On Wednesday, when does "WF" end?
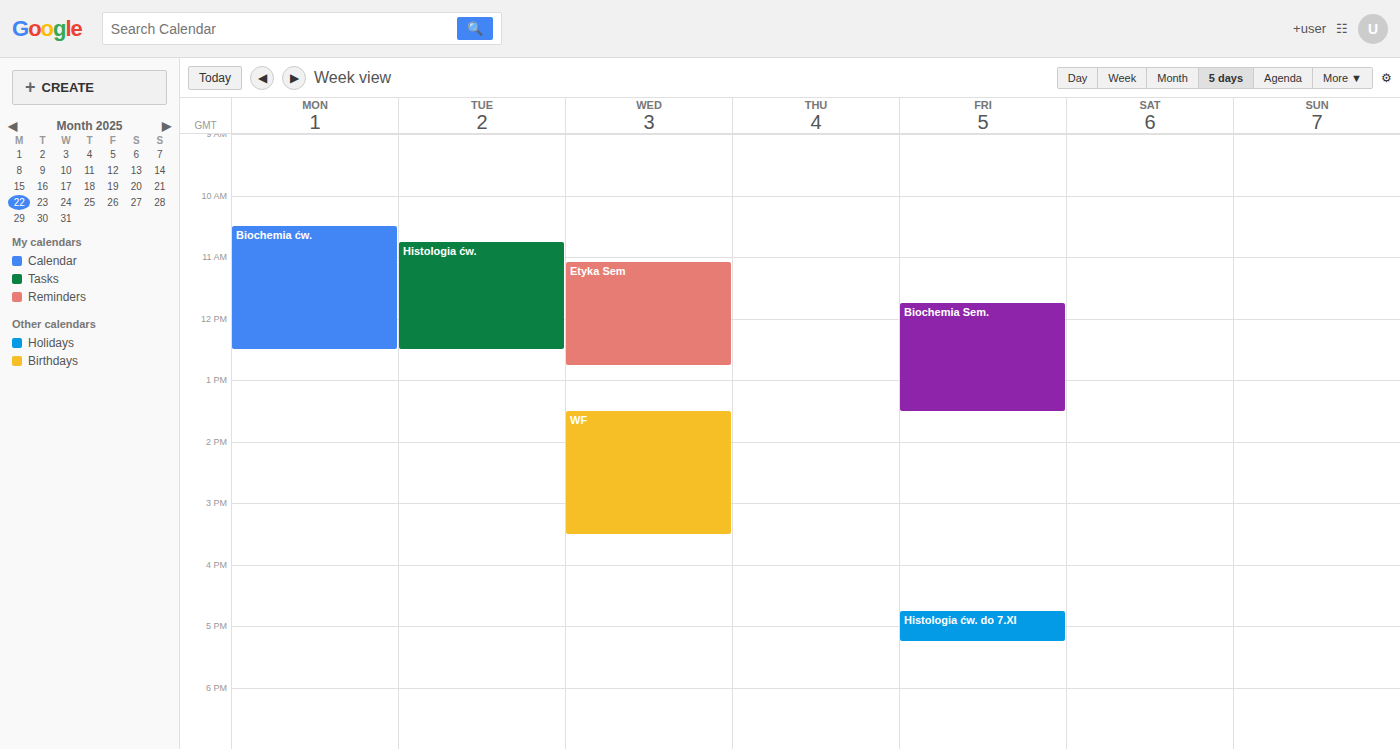
3:30 PM